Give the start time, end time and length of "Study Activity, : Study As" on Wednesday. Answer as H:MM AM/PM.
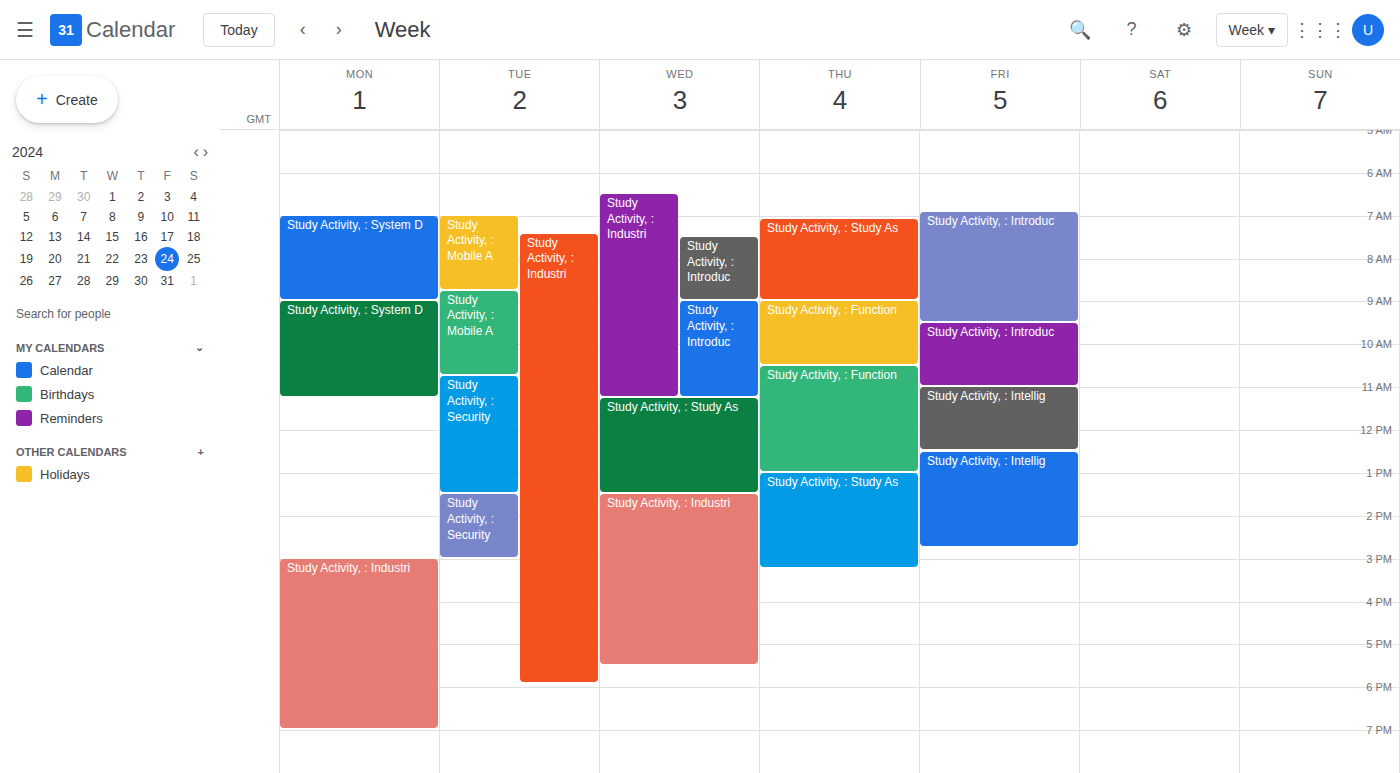
11:15 AM to 1:30 PM, 2 hours 15 minutes